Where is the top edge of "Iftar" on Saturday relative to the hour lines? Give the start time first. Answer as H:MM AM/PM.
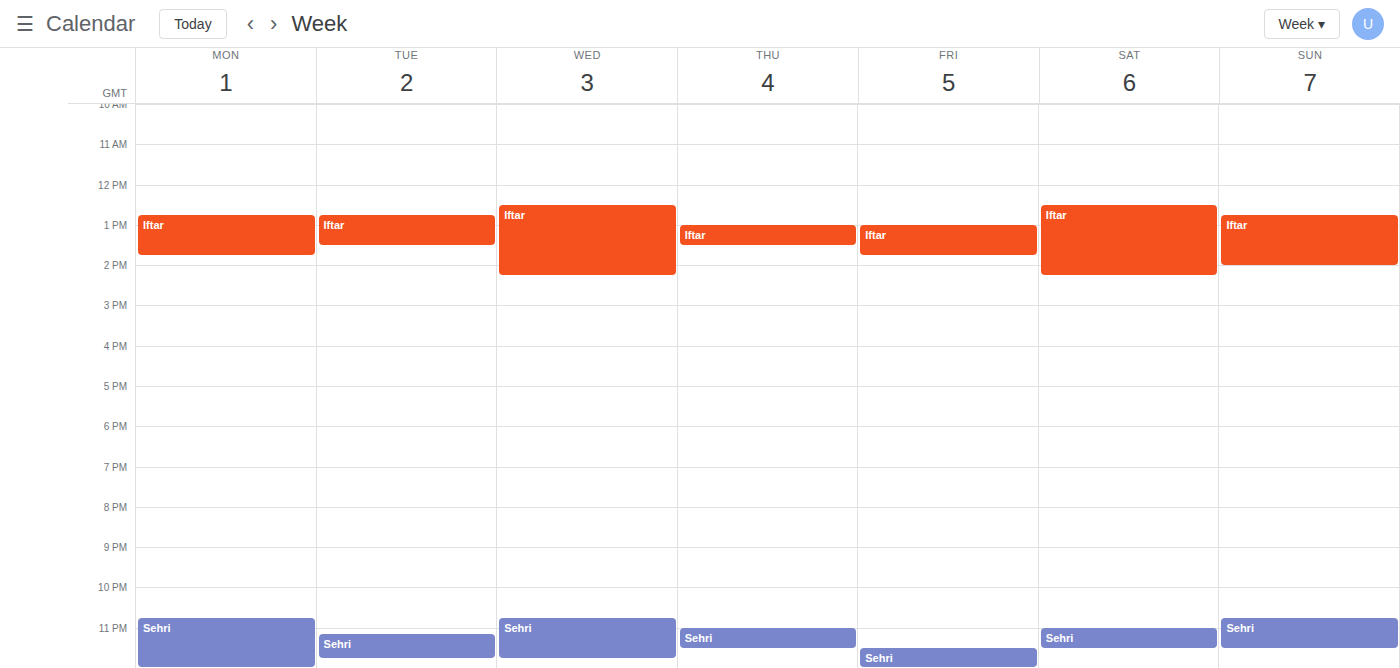
12:30 PM -- halfway between the 12 PM and 1 PM lines.